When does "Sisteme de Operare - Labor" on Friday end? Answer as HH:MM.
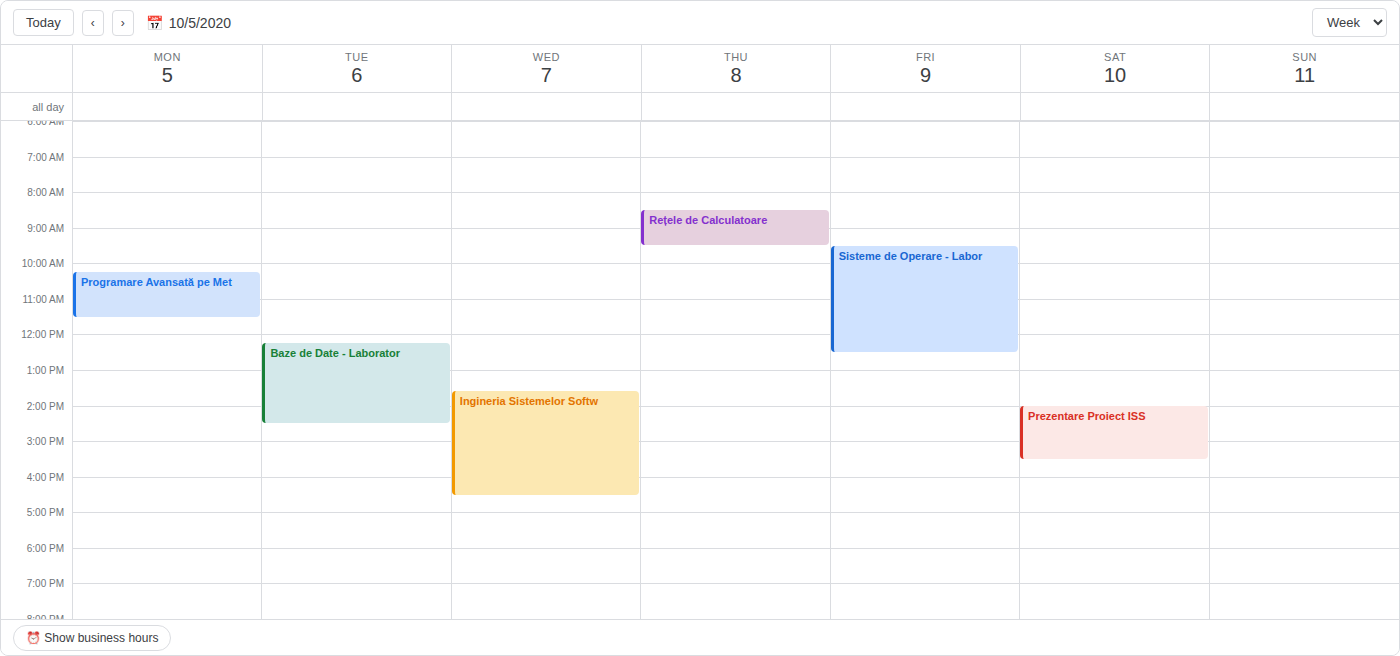
12:30